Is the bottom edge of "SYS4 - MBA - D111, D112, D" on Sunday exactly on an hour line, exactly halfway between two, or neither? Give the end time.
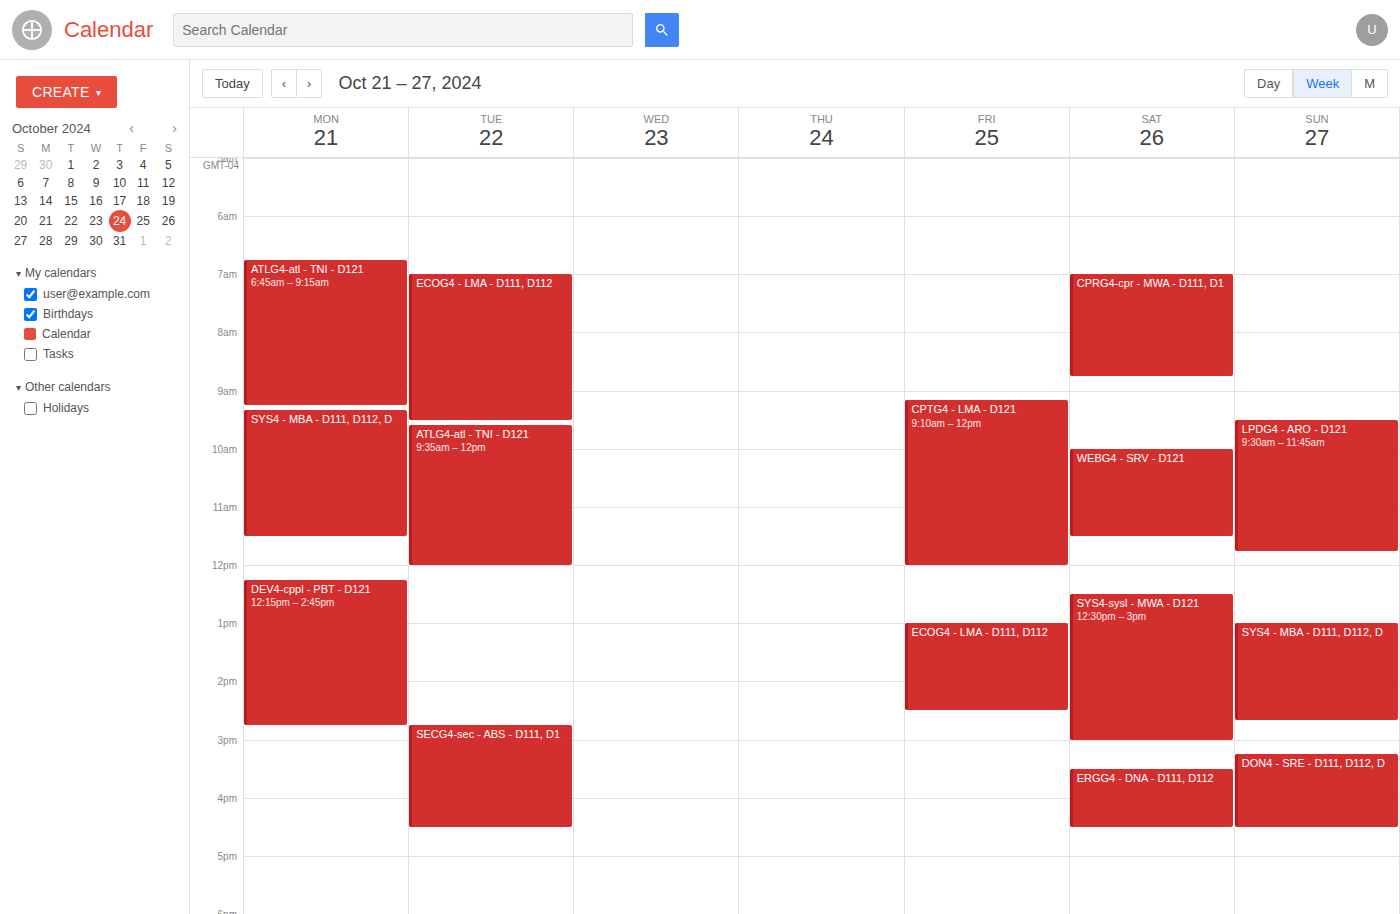
2:40 PM -- neither: 40 minutes below the 2 PM line and 20 minutes above the 3 PM line.